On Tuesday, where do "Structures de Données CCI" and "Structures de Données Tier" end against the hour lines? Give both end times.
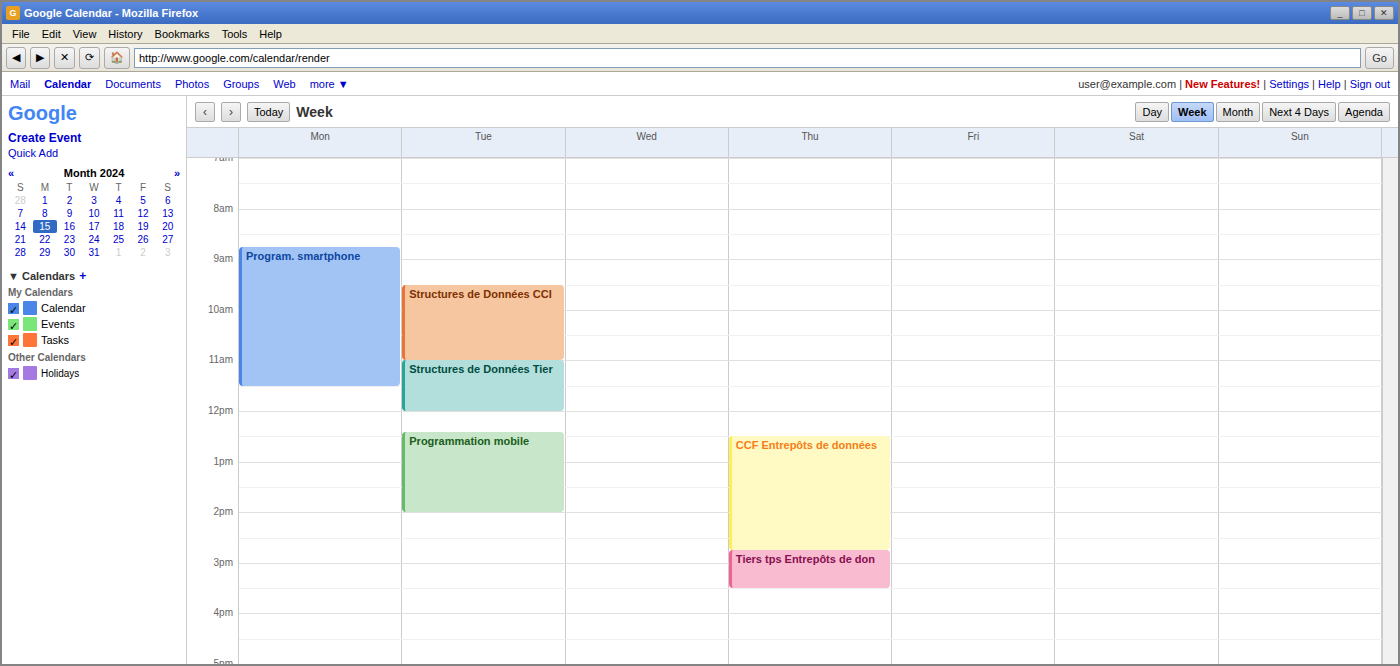
"Structures de Données CCI": 11:00 AM, exactly on the 11 AM line. "Structures de Données Tier": 12:00 PM, exactly on the 12 PM line.